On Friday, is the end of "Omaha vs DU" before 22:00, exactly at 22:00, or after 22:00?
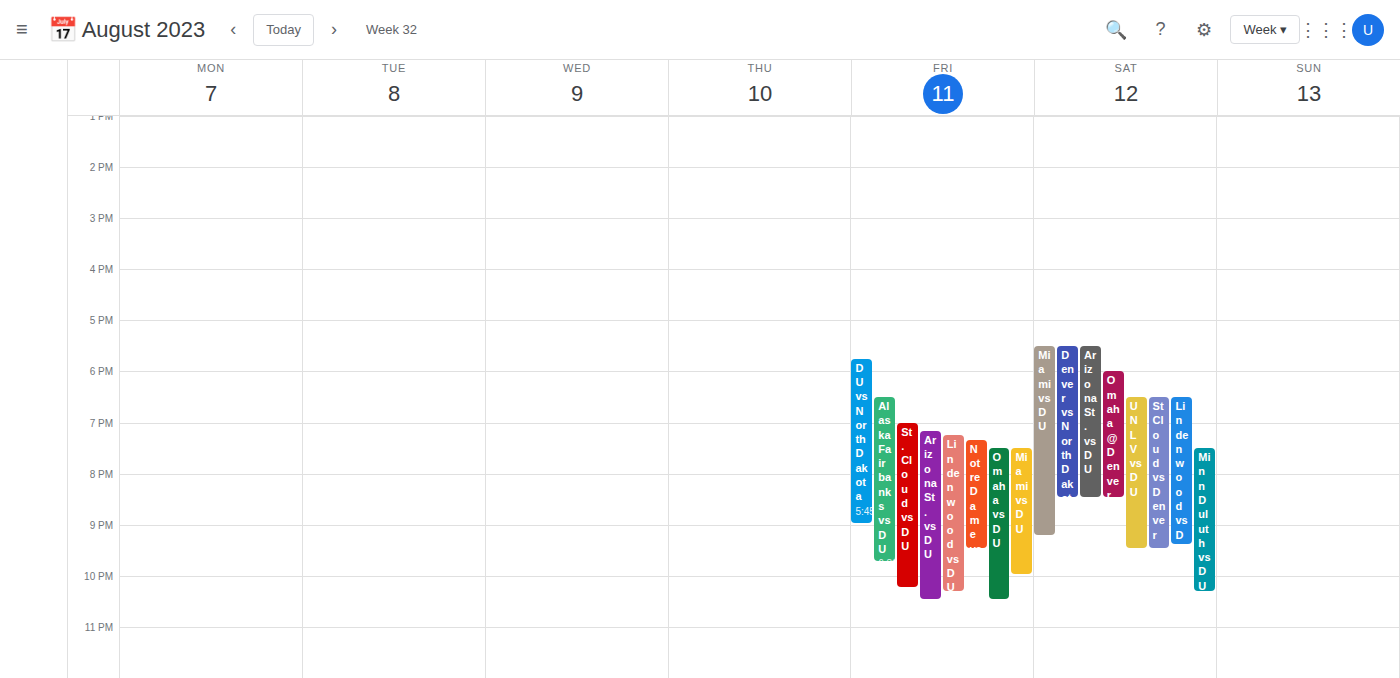
22:30 -- after 22:00, 30 minutes below the 22:00 line.